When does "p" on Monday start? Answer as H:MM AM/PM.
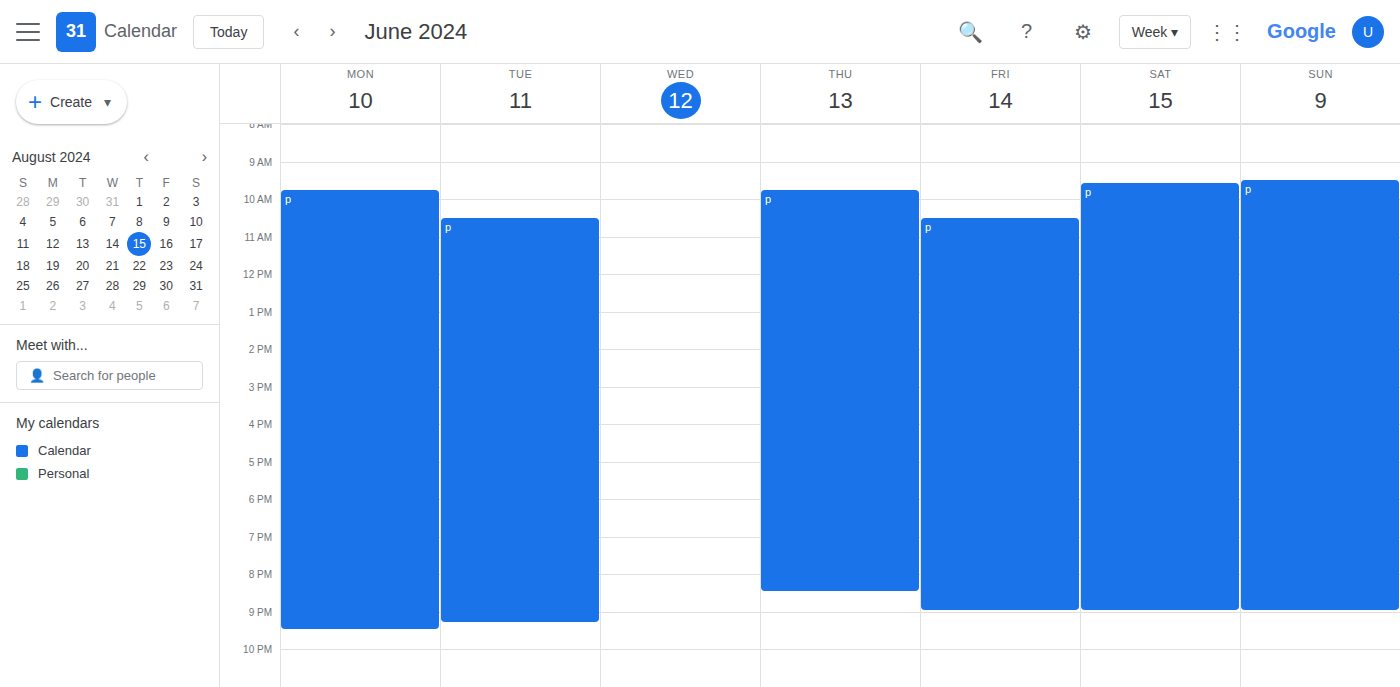
9:45 AM